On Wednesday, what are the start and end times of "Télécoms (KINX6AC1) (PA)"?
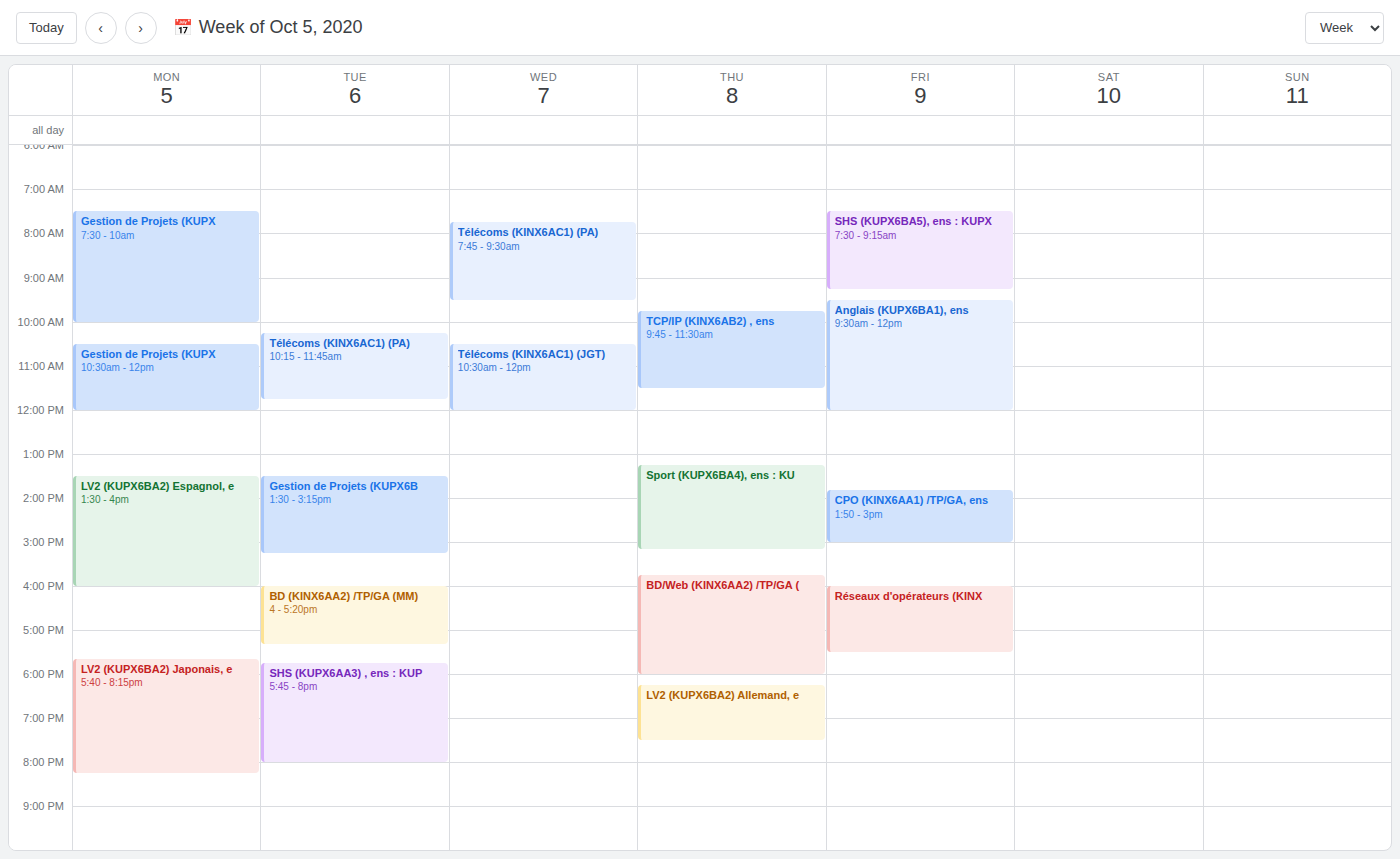
7:45 AM to 9:30 AM